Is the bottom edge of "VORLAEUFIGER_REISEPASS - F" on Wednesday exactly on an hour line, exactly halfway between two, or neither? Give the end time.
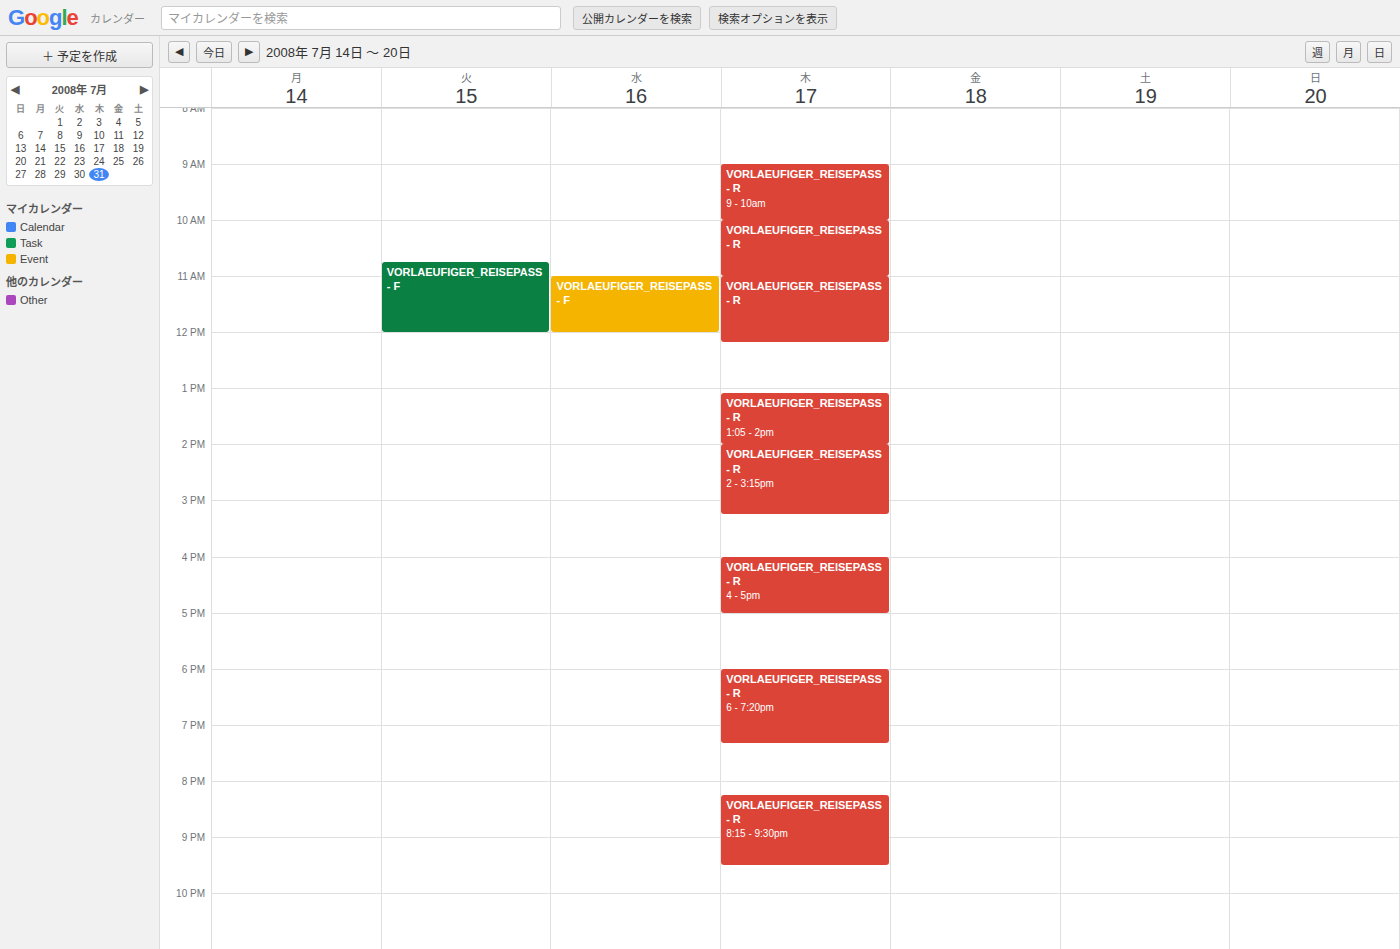
12:00 PM -- exactly on the 12 PM line.